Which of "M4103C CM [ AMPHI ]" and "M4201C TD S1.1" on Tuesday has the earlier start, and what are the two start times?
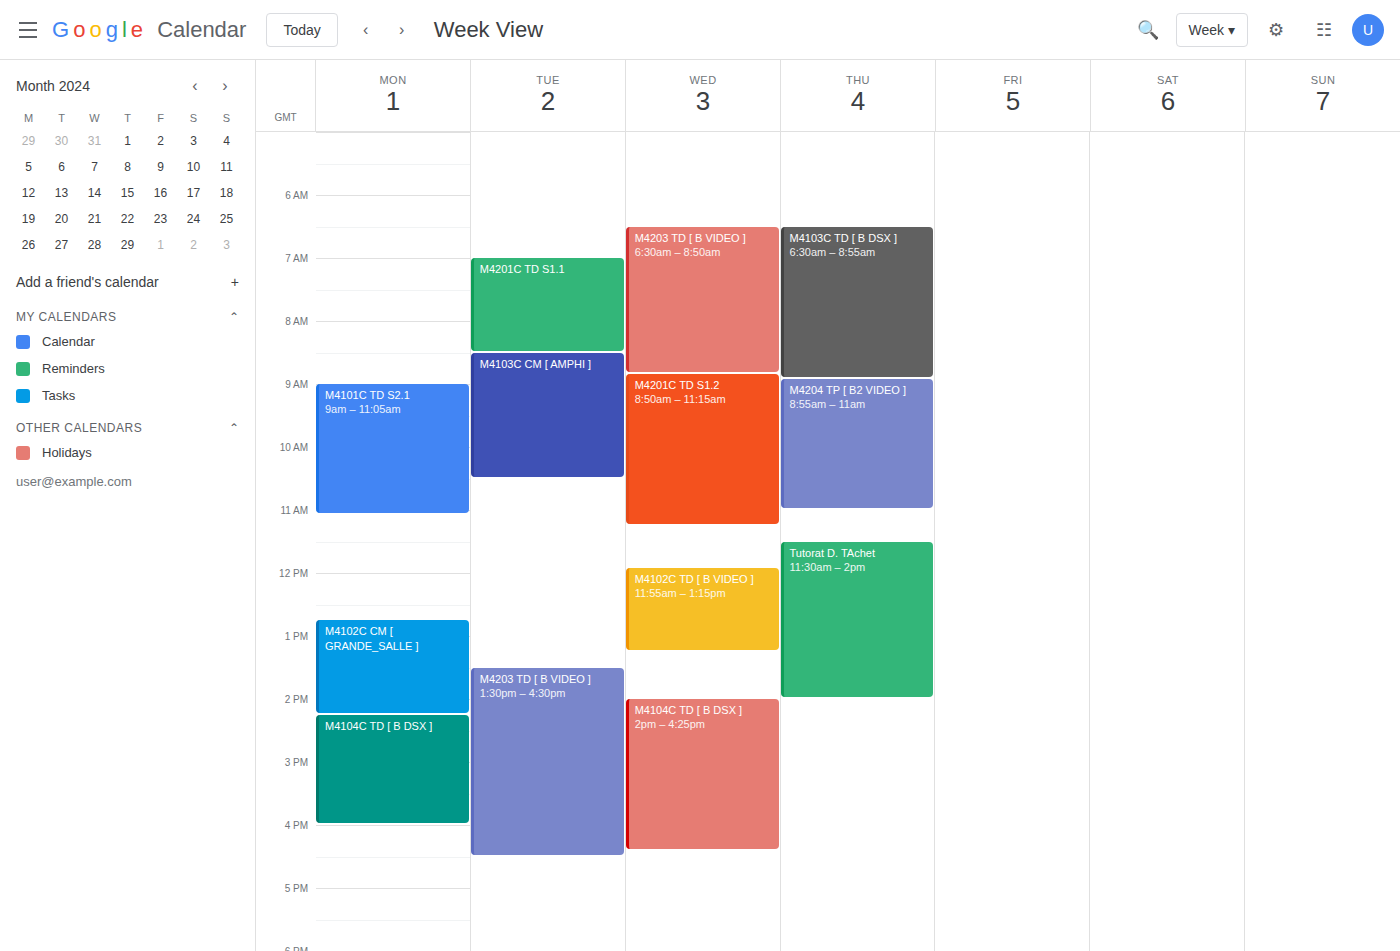
"M4201C TD S1.1" 7:00 AM; "M4103C CM [ AMPHI ]" 8:30 AM.